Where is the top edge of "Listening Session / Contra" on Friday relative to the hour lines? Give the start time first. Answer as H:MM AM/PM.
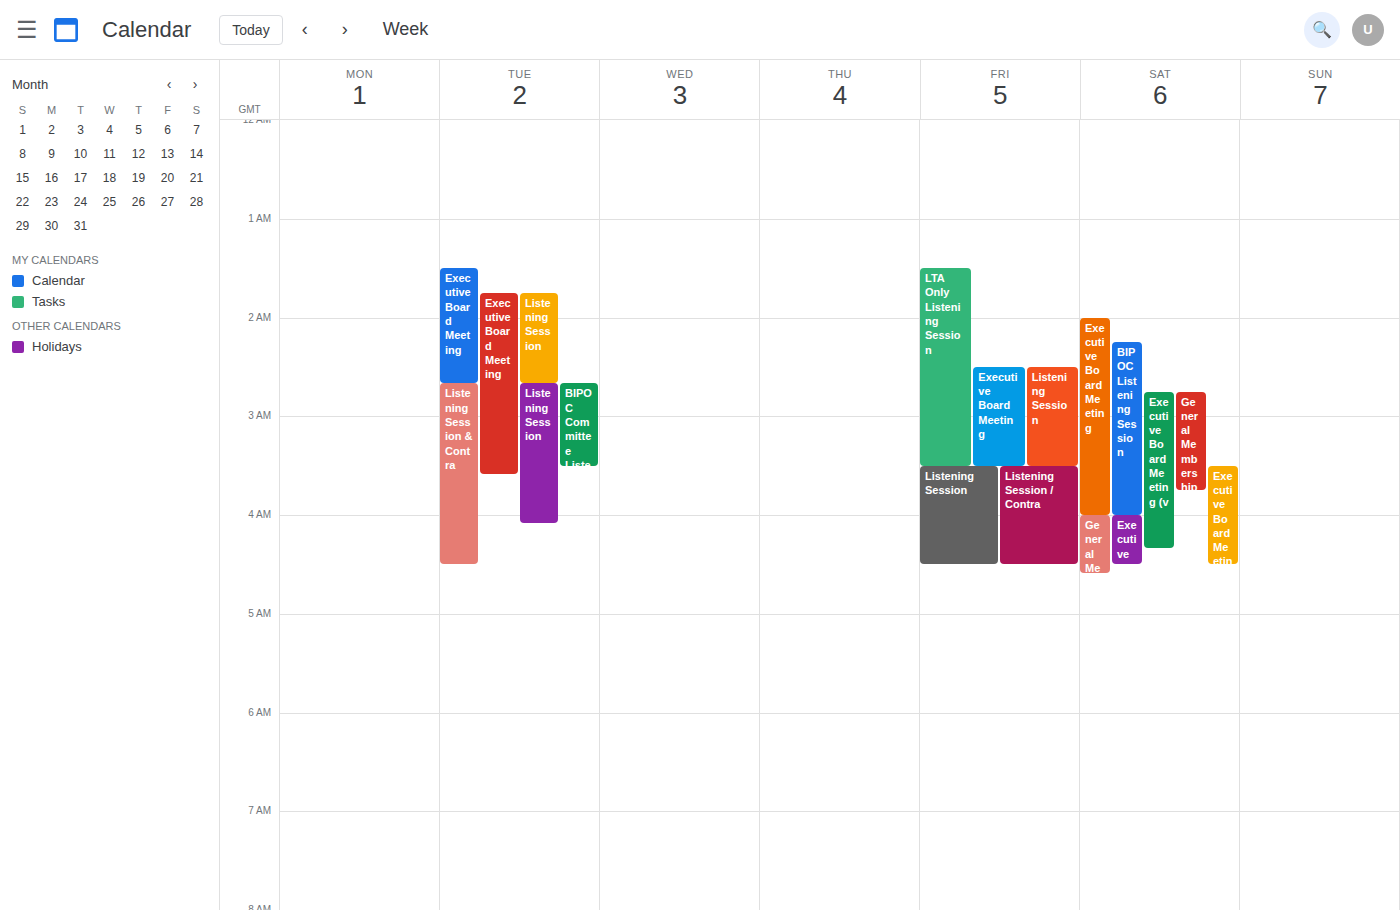
3:30 AM -- halfway between the 3 AM and 4 AM lines.